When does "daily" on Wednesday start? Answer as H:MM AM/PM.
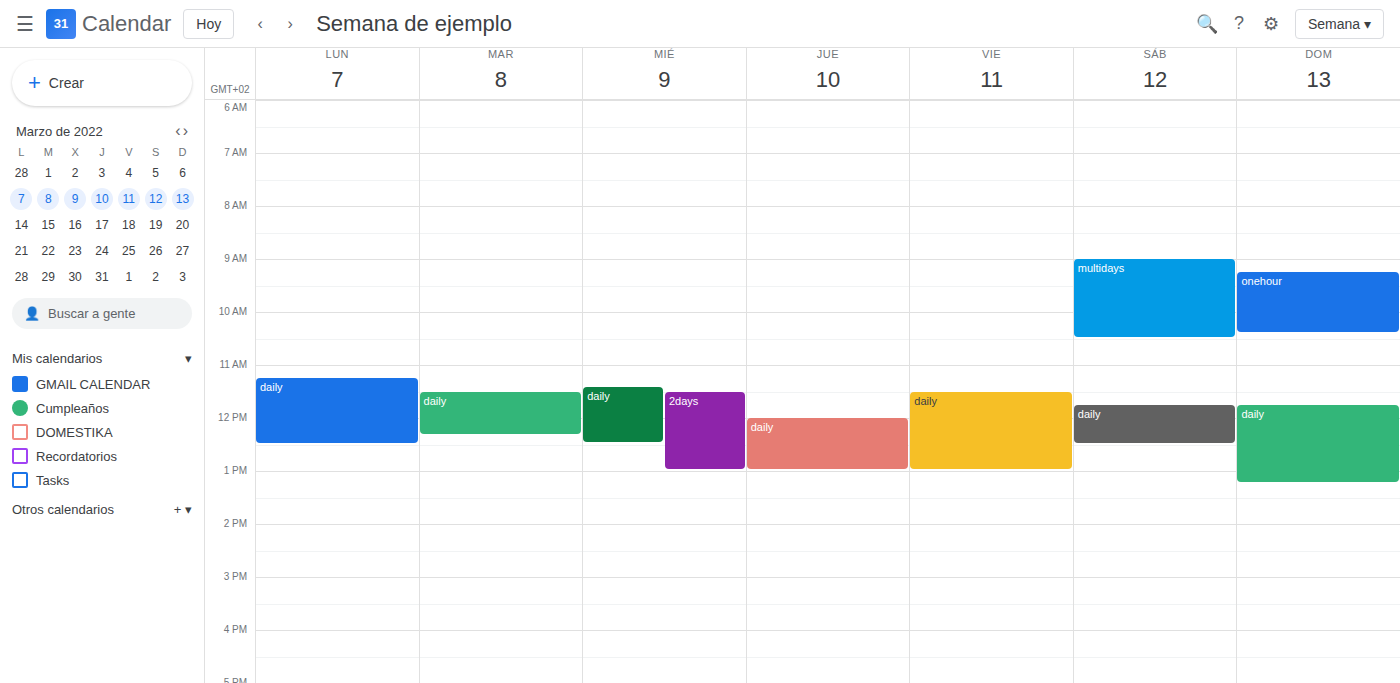
11:25 AM